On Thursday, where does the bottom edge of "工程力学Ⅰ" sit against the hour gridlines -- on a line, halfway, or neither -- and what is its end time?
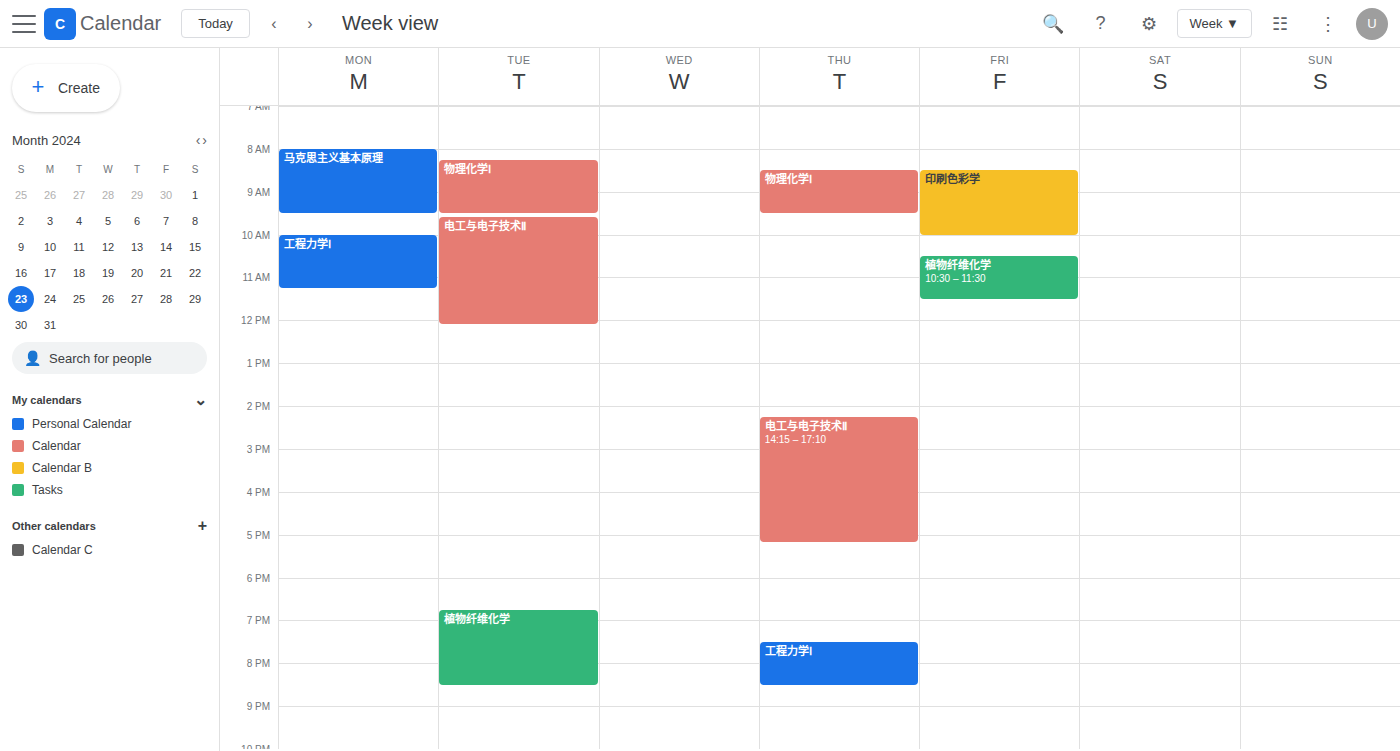
8:30 PM -- halfway between the 8 PM and 9 PM lines.